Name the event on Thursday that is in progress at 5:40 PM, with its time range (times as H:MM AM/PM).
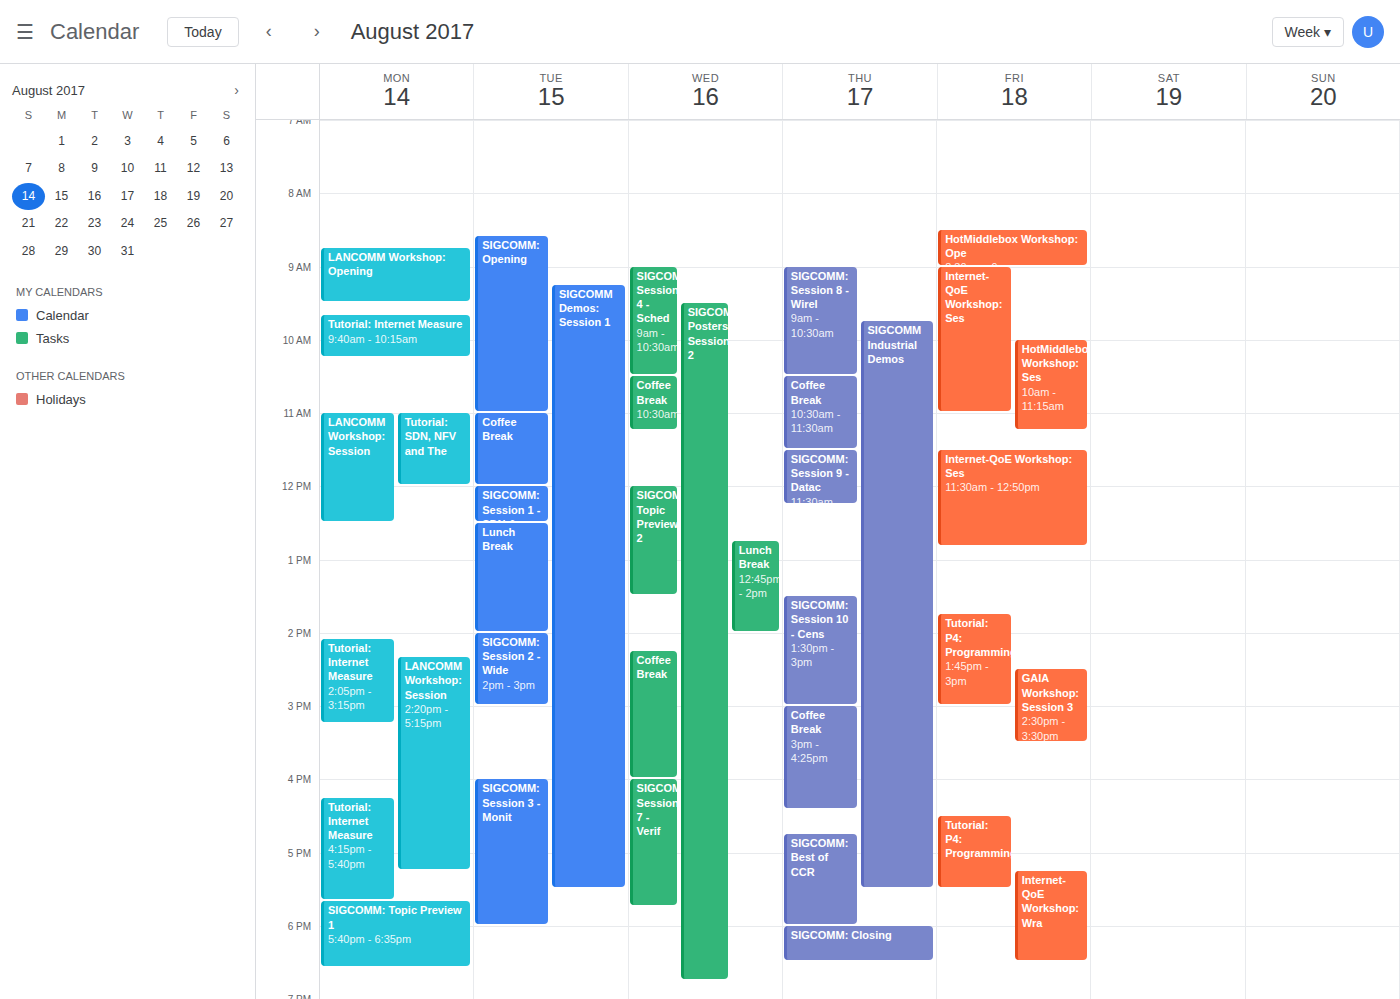
"SIGCOMM: Best of CCR", 4:45 PM to 6:00 PM